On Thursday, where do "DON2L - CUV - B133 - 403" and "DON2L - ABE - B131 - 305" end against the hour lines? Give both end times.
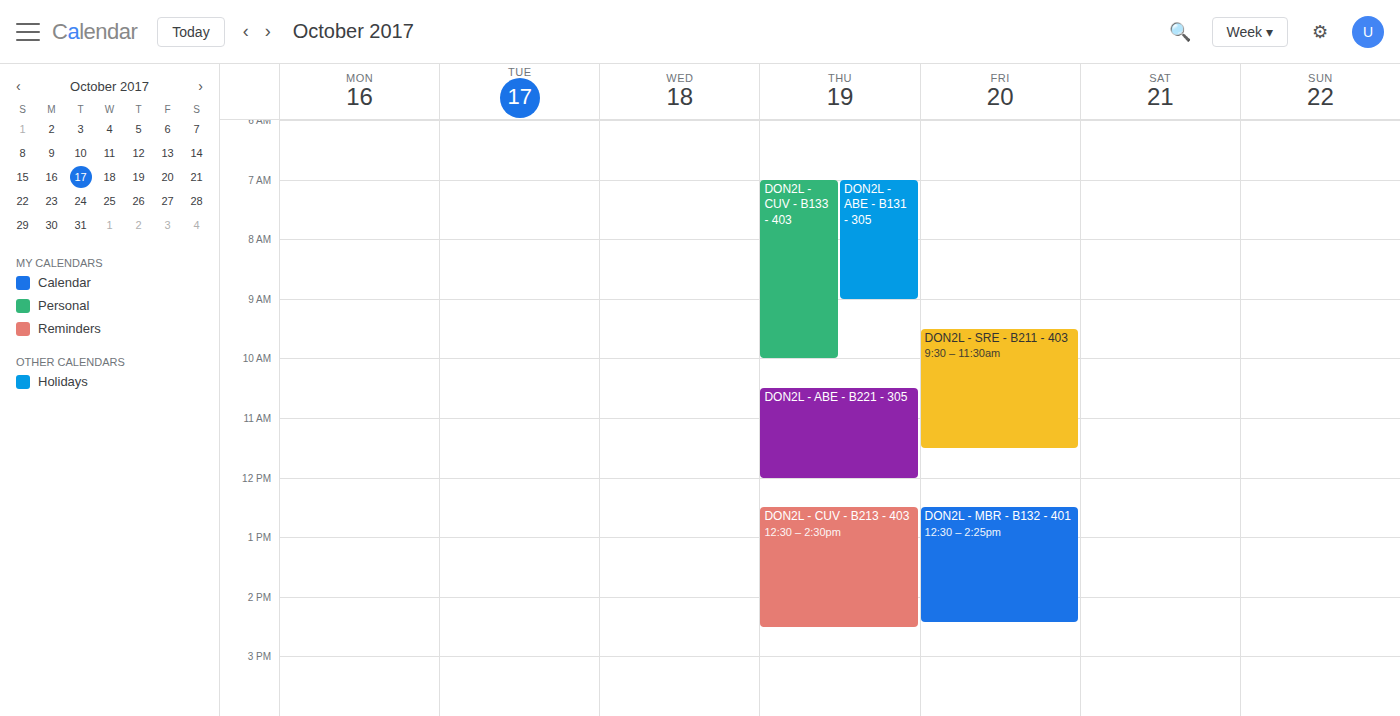
"DON2L - CUV - B133 - 403": 10:00 AM, exactly on the 10 AM line. "DON2L - ABE - B131 - 305": 9:00 AM, exactly on the 9 AM line.